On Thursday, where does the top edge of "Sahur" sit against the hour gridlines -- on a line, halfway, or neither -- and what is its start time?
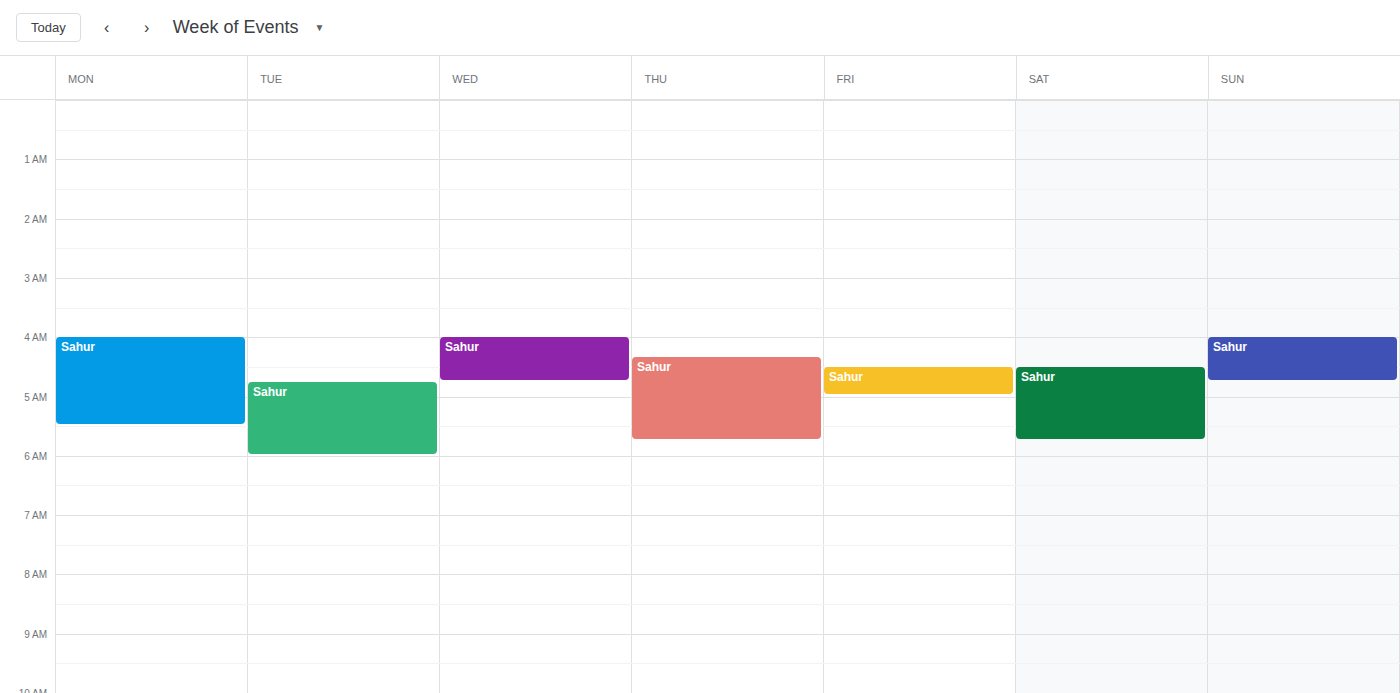
4:20 AM -- neither: 20 minutes below the 4 AM line and 40 minutes above the 5 AM line.